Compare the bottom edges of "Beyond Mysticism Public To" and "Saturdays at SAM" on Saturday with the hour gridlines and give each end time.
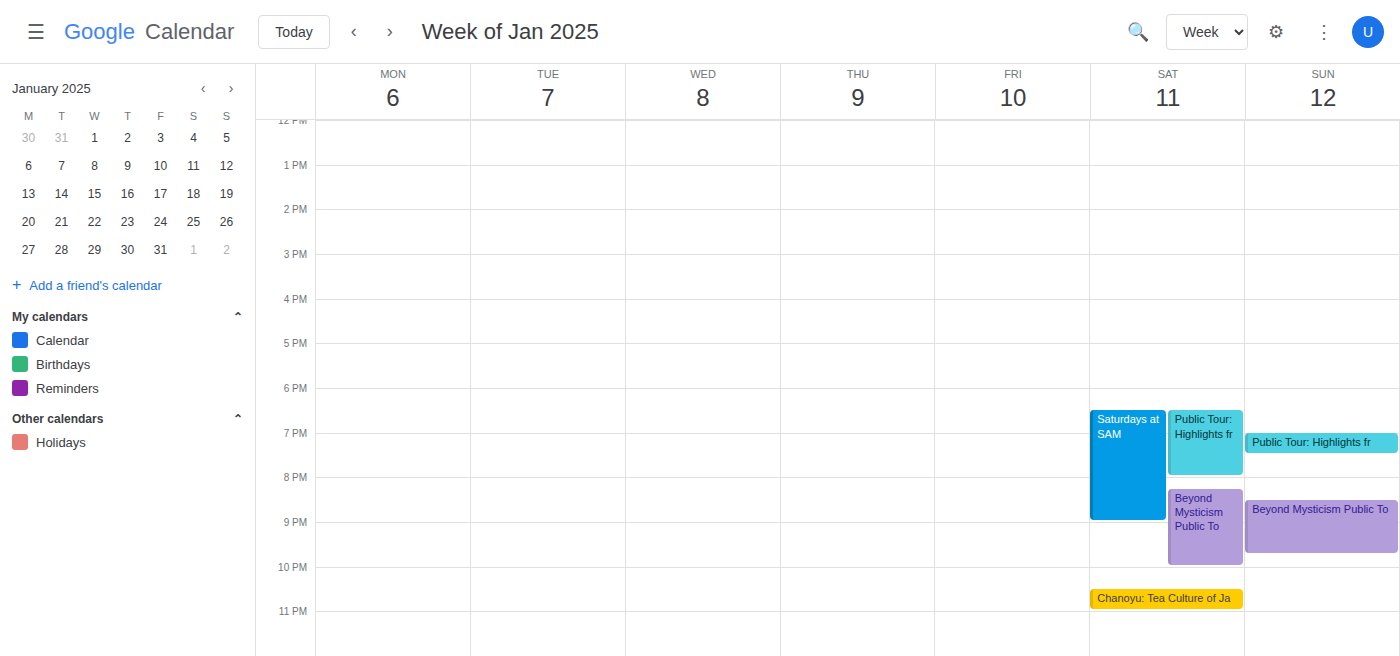
"Beyond Mysticism Public To": 10:00 PM, exactly on the 10 PM line. "Saturdays at SAM": 9:00 PM, exactly on the 9 PM line.